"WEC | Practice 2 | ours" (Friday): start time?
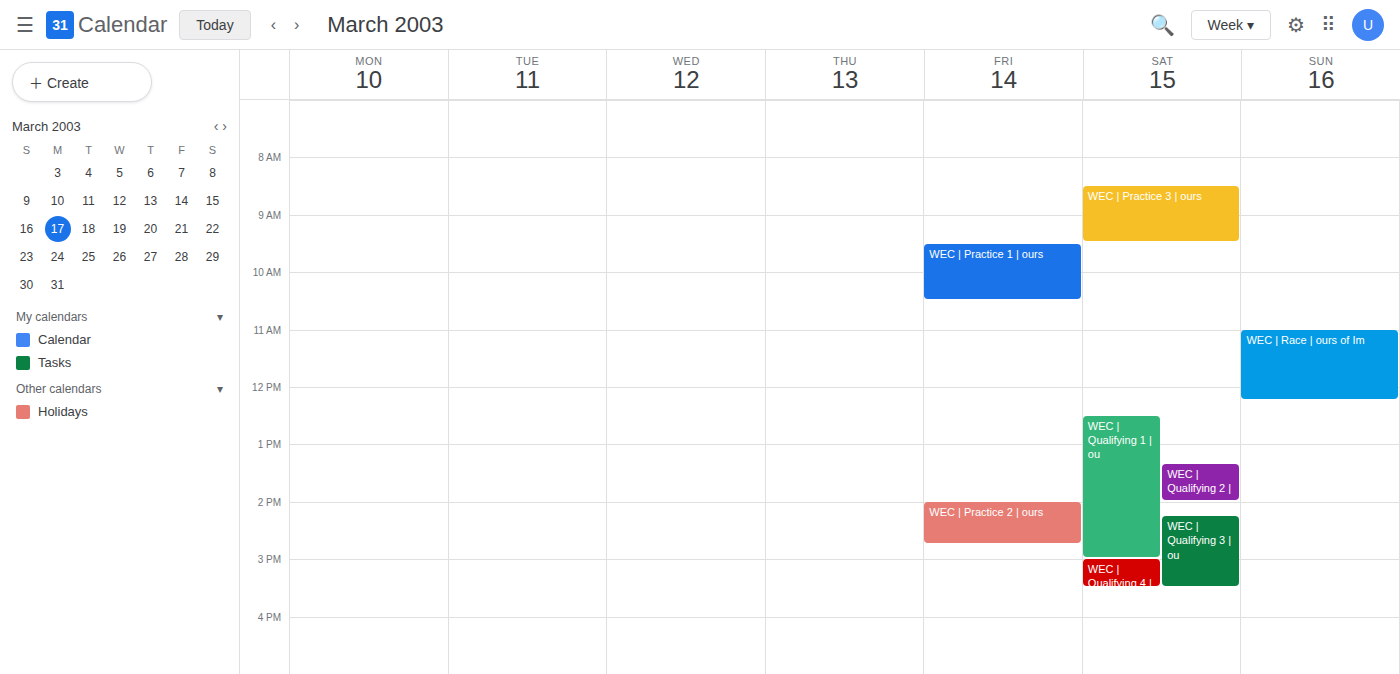
2:00 PM